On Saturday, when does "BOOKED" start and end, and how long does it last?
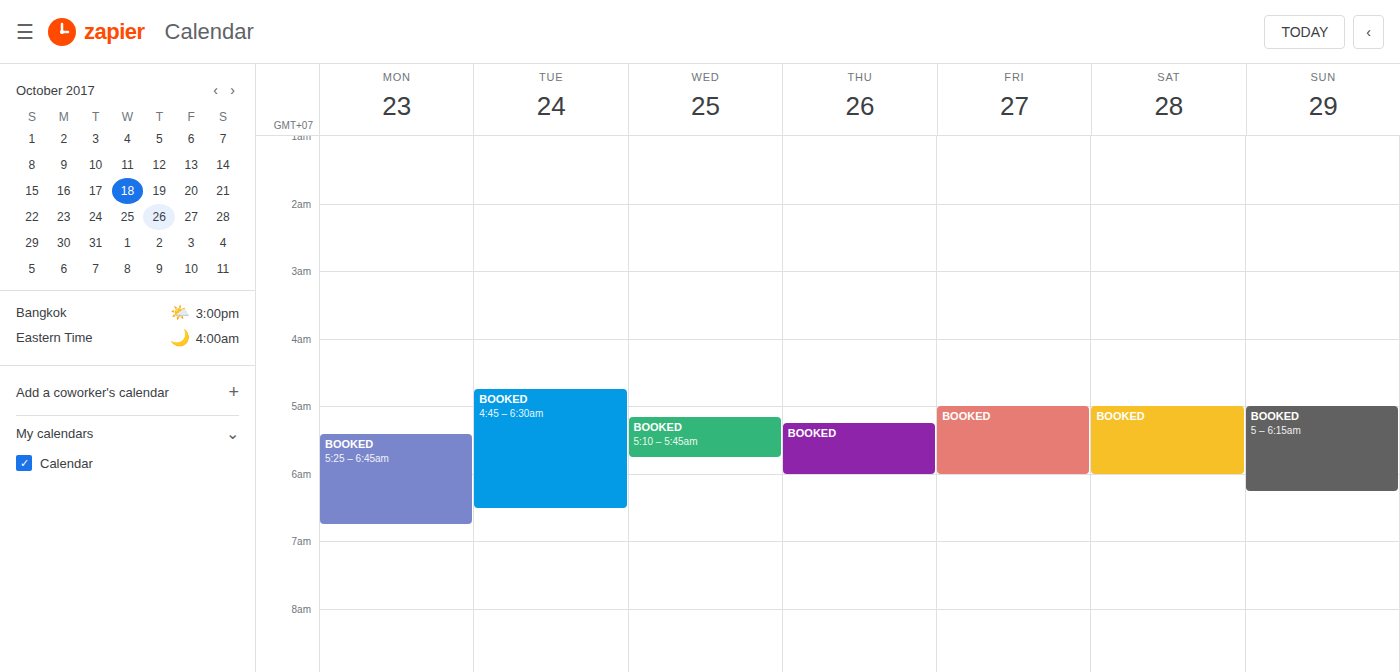
5:00 AM to 6:00 AM, 1 hour